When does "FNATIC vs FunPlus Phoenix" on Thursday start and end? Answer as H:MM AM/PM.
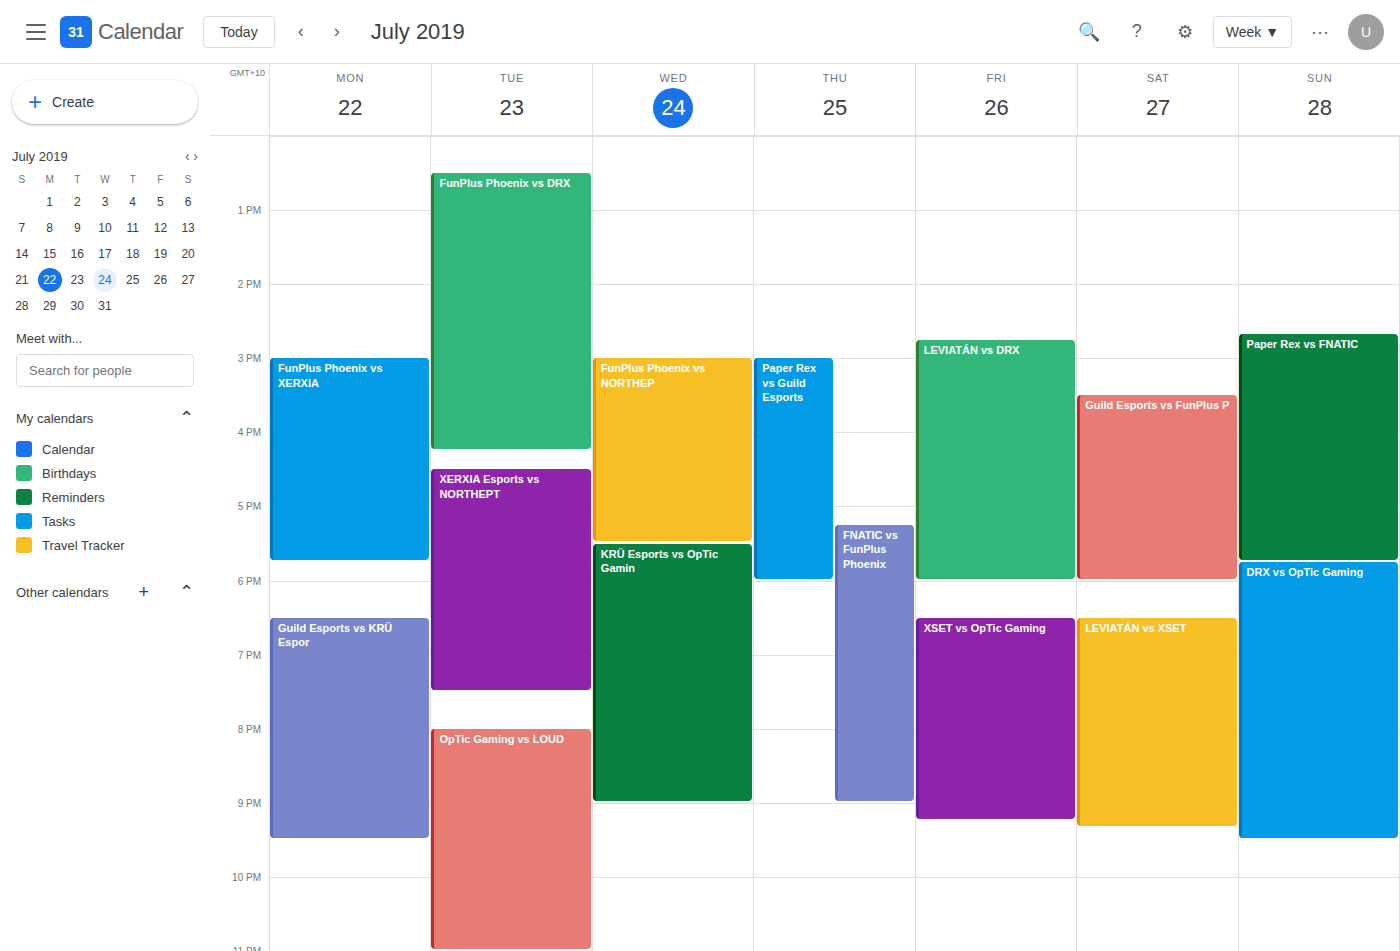
5:15 PM to 9:00 PM